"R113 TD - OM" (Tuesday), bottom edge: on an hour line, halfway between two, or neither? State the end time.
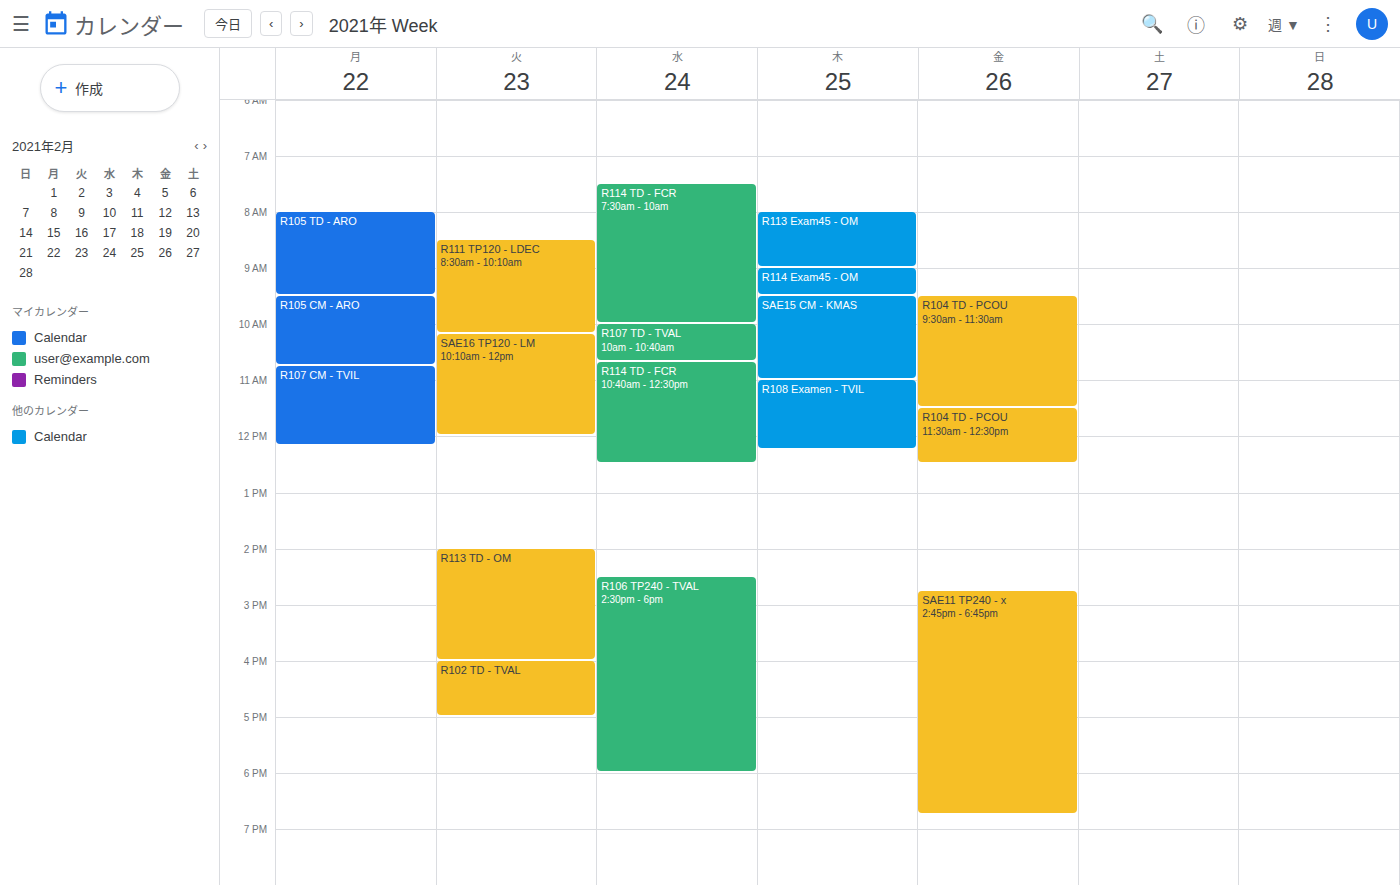
4:00 PM -- exactly on the 4 PM line.